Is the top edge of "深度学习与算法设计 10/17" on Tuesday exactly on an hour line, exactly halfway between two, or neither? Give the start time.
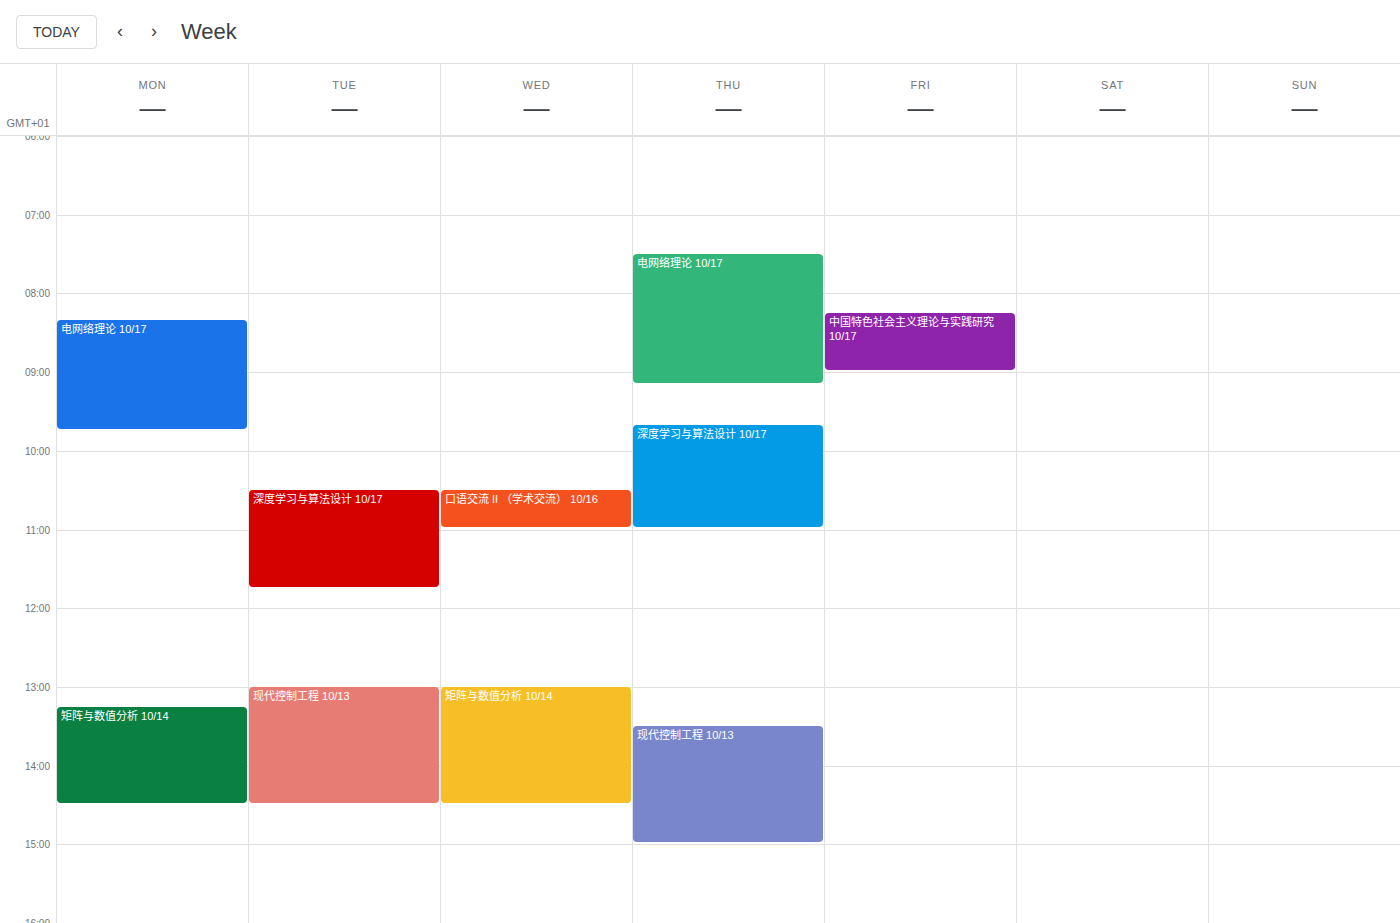
10:30 AM -- halfway between the 10 AM and 11 AM lines.